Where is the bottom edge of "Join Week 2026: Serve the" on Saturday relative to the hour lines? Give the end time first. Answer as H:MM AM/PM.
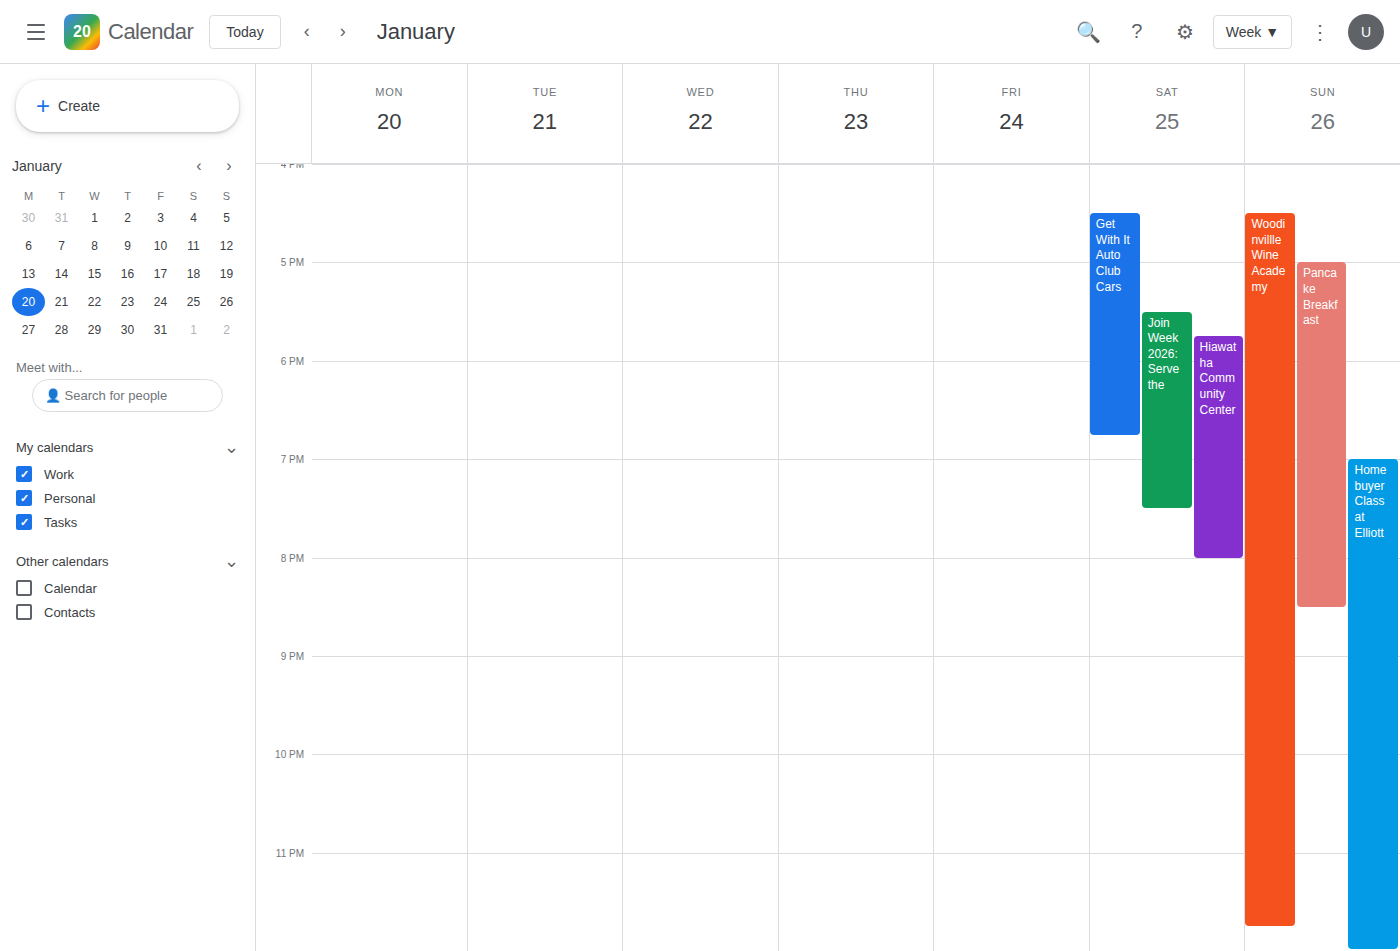
7:30 PM -- halfway between the 7 PM and 8 PM lines.